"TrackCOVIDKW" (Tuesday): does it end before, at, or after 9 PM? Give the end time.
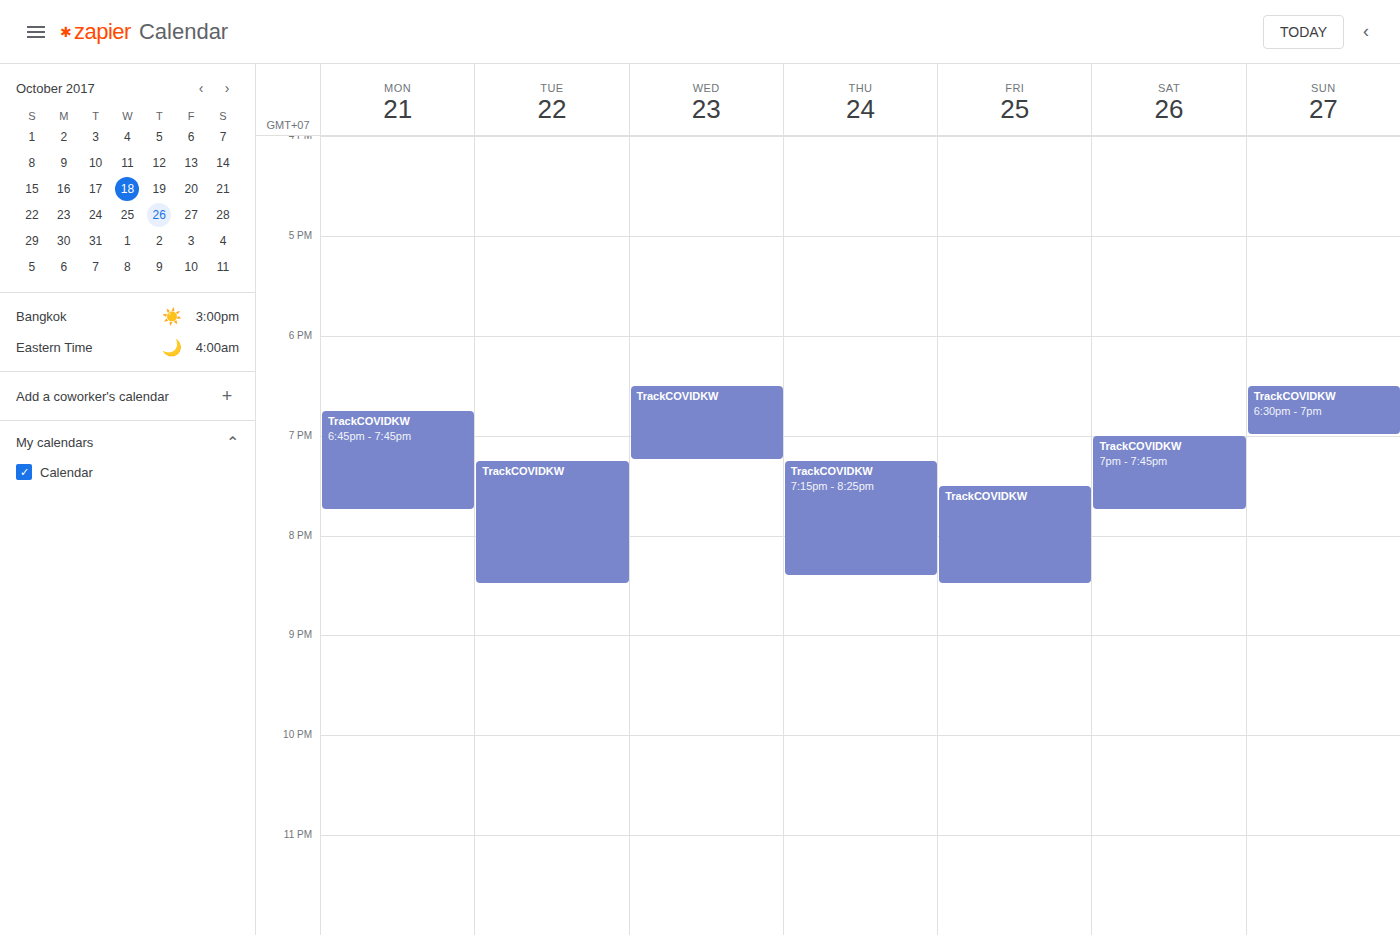
8:30 PM -- before 9 PM, 30 minutes above the 9 PM line.